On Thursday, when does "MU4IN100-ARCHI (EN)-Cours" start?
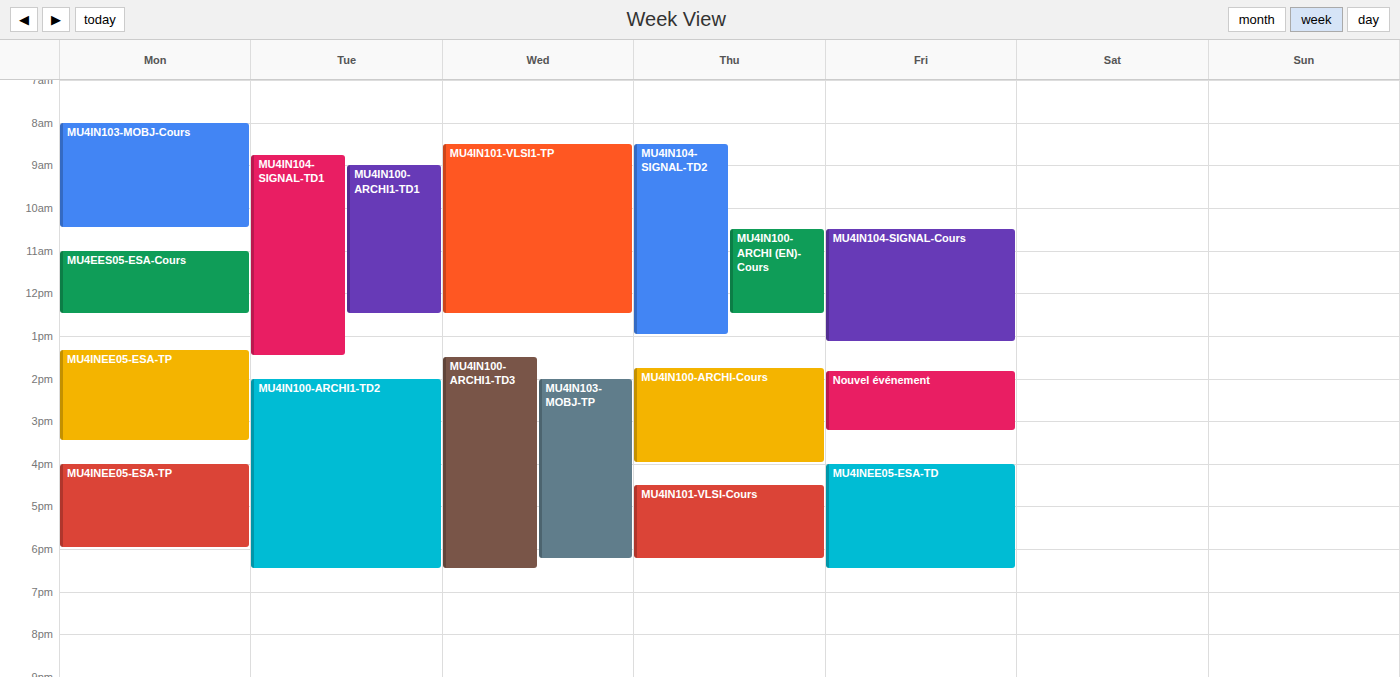
10:30 AM